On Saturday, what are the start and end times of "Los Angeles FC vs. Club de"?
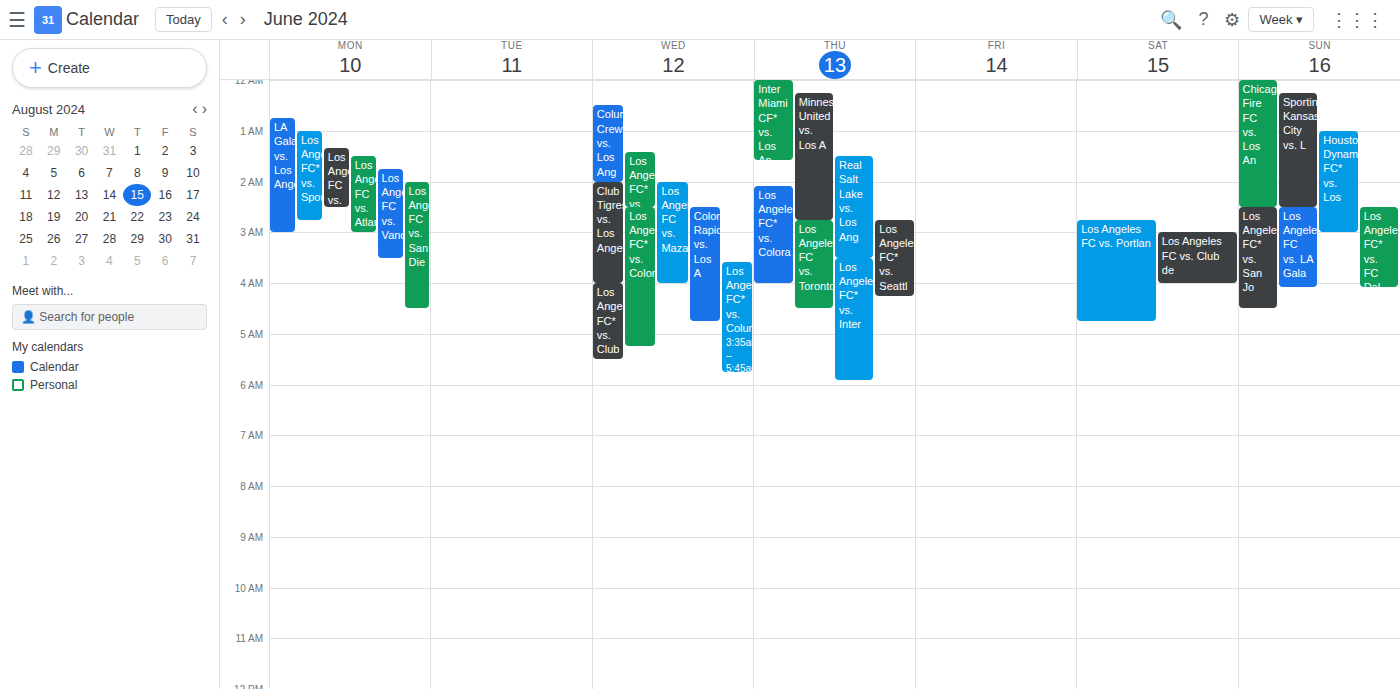
03:00 to 04:00